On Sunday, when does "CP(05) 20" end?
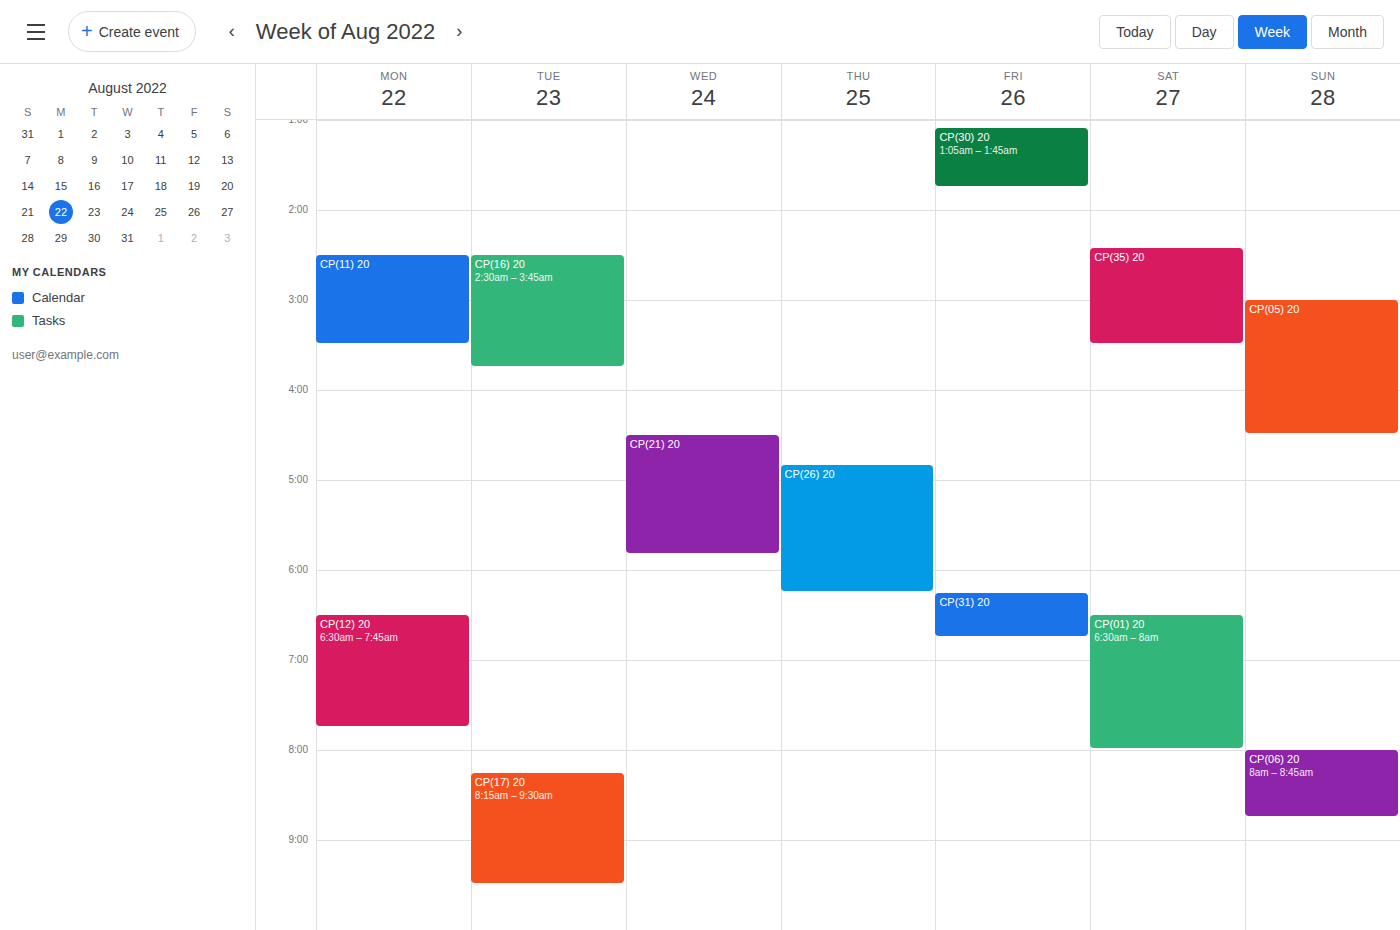
4:30 AM